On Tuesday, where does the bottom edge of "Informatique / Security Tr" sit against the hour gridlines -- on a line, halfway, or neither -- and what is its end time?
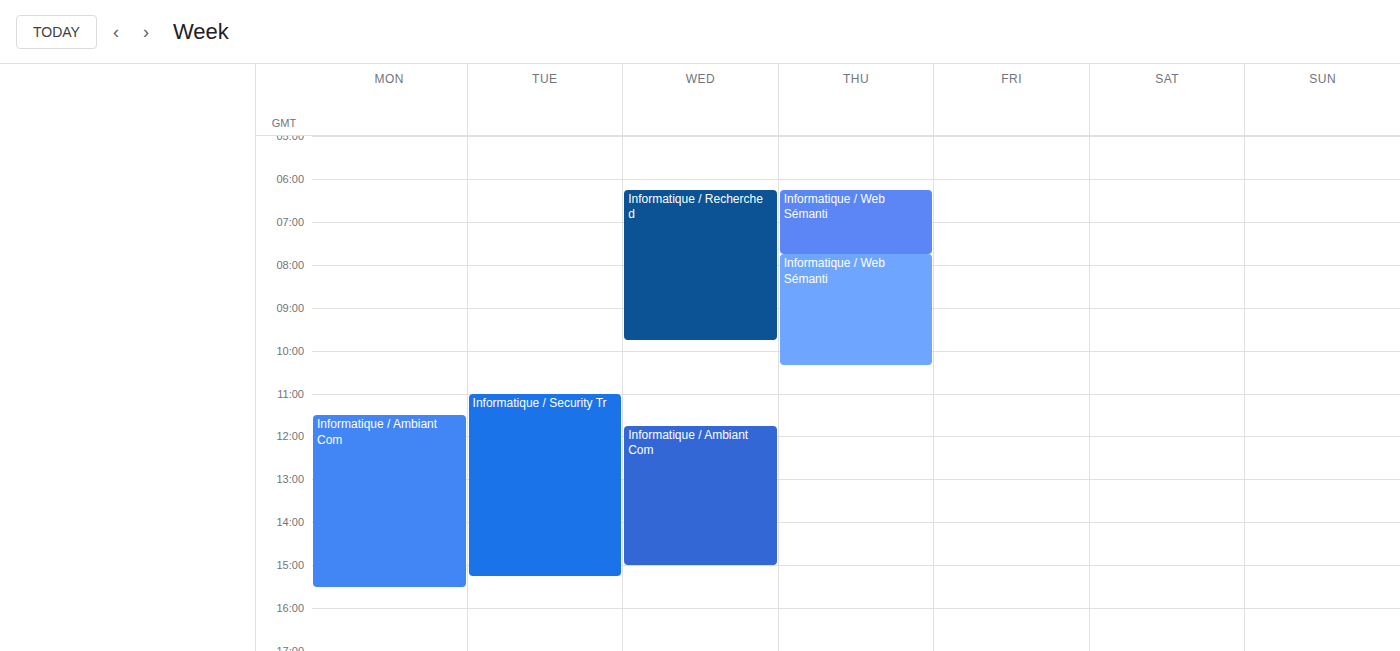
3:15 PM -- neither: a quarter of the way from the 3 PM line to the 4 PM line.